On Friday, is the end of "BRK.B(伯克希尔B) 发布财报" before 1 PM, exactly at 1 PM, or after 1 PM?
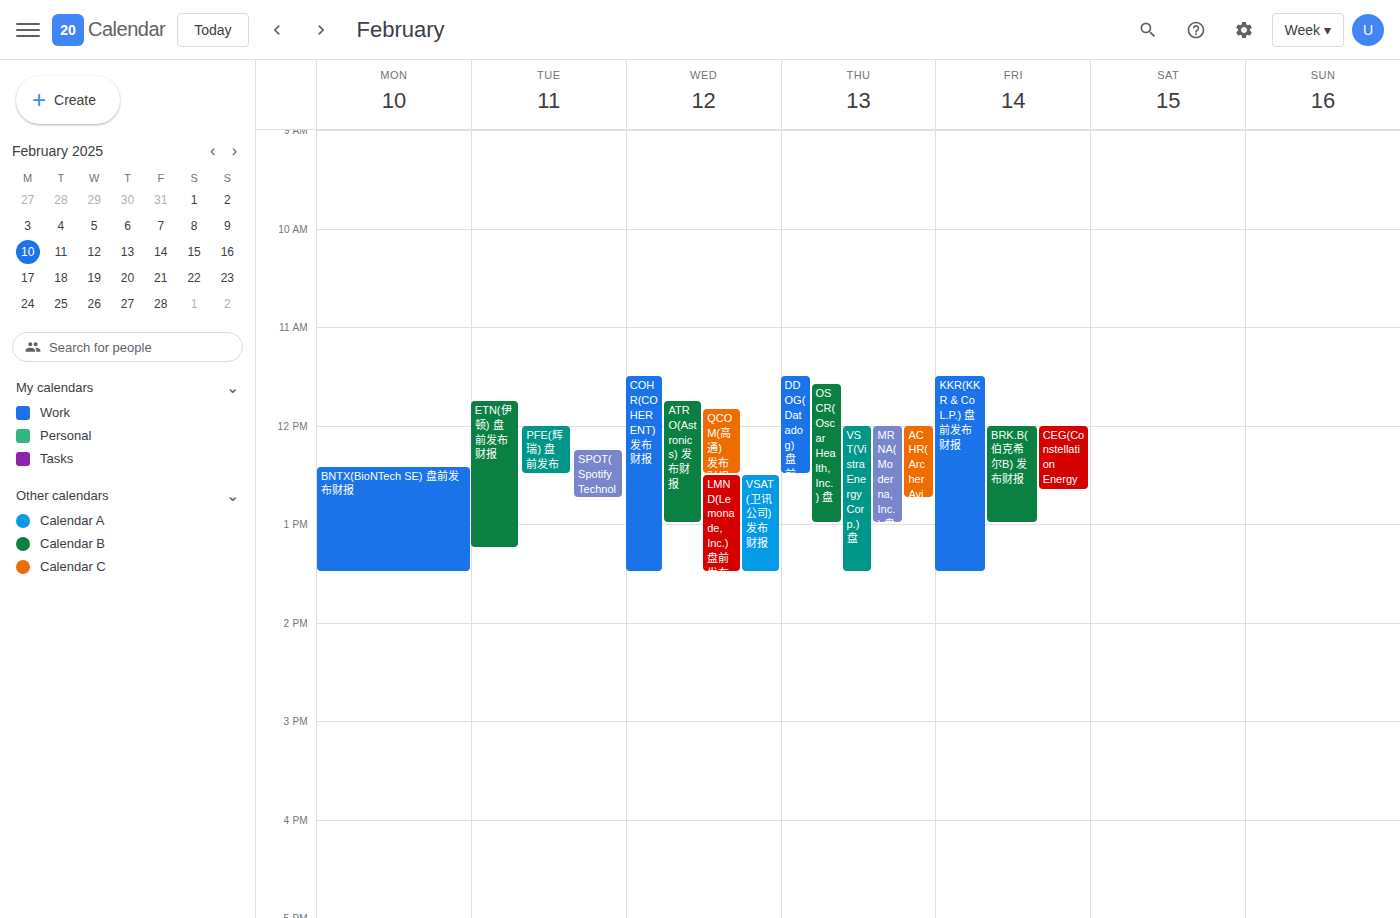
1:00 PM -- exactly at 1 PM, on the 1 PM line.